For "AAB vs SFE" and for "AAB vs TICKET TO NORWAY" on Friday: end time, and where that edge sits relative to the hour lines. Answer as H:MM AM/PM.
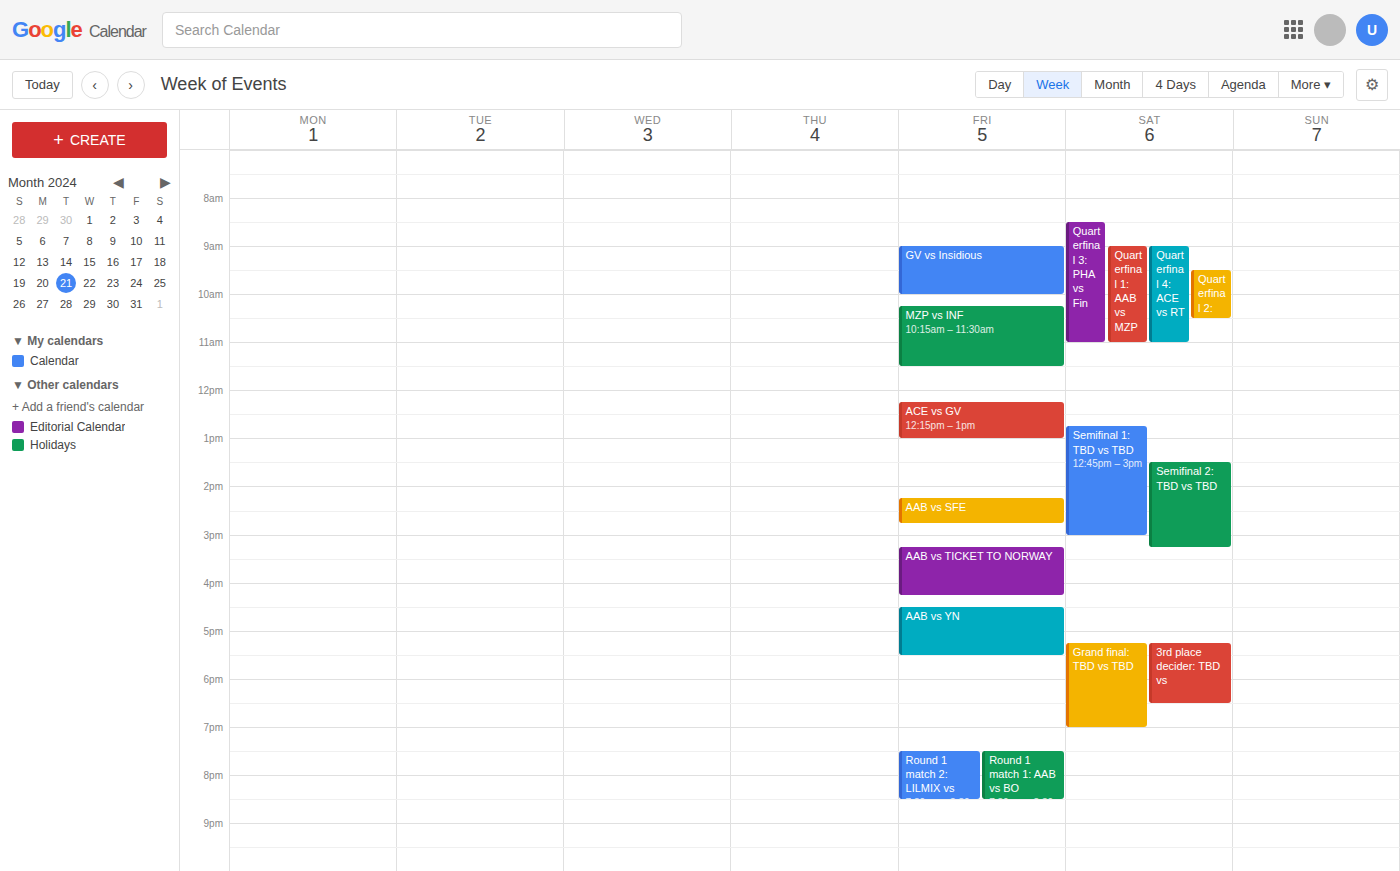
"AAB vs SFE": 2:45 PM, neither: three quarters of the way from the 2 PM line to the 3 PM line. "AAB vs TICKET TO NORWAY": 4:15 PM, neither: a quarter of the way from the 4 PM line to the 5 PM line.